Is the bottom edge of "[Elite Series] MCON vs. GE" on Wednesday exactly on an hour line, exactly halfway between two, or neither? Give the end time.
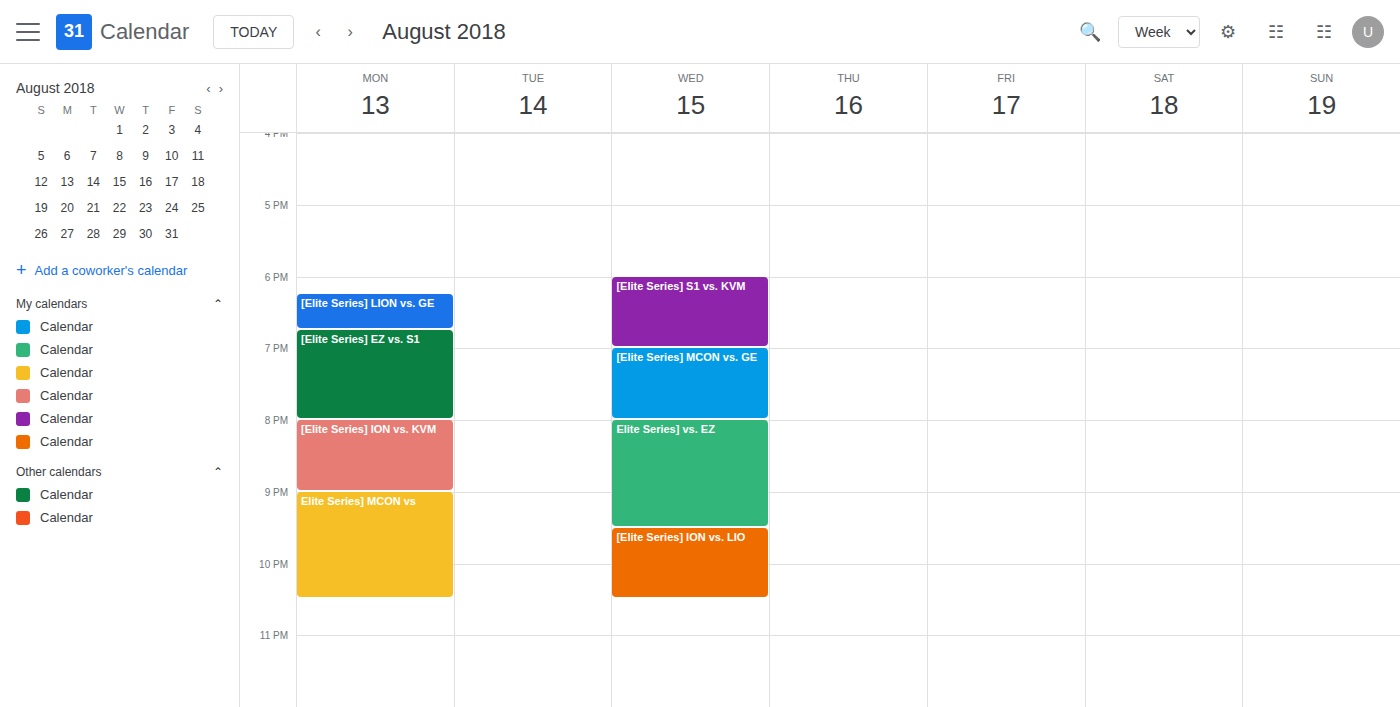
8:00 PM -- exactly on the 8 PM line.